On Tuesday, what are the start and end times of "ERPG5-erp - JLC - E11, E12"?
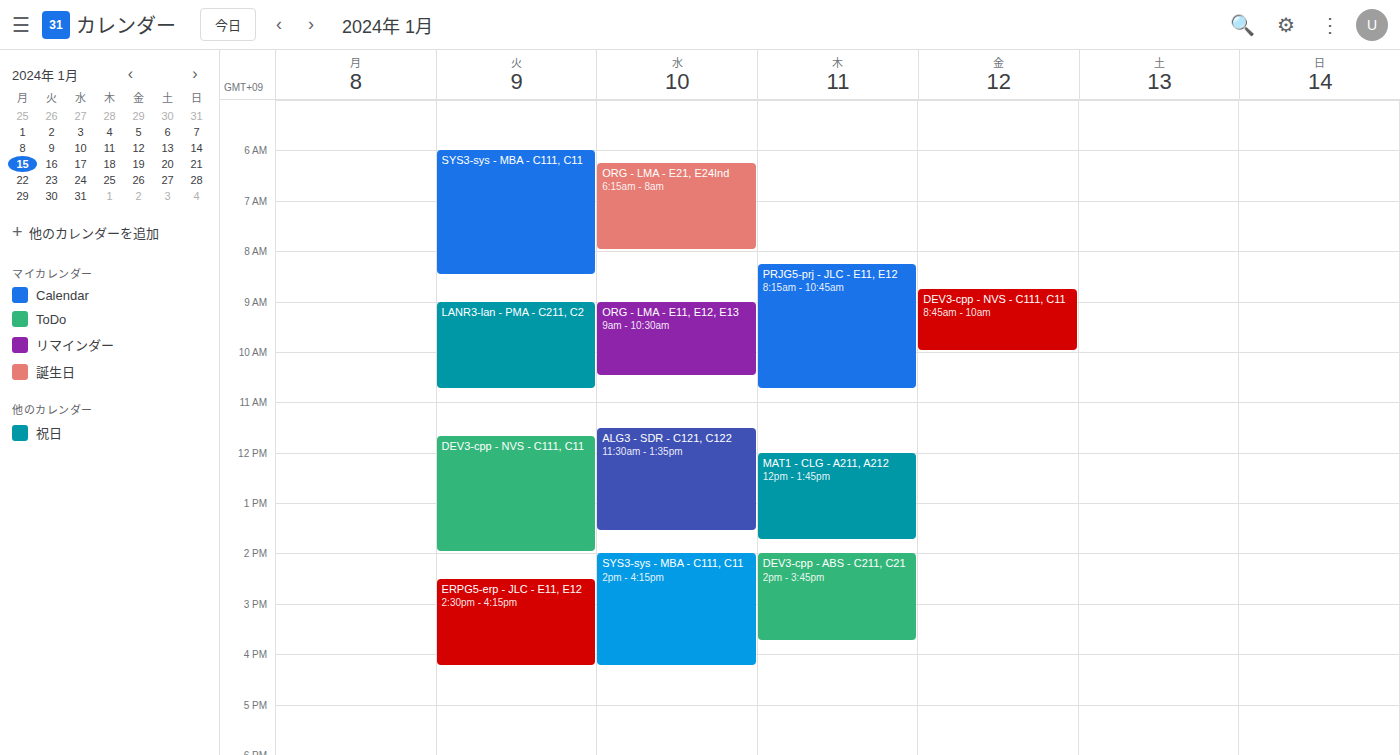
14:30 to 16:15